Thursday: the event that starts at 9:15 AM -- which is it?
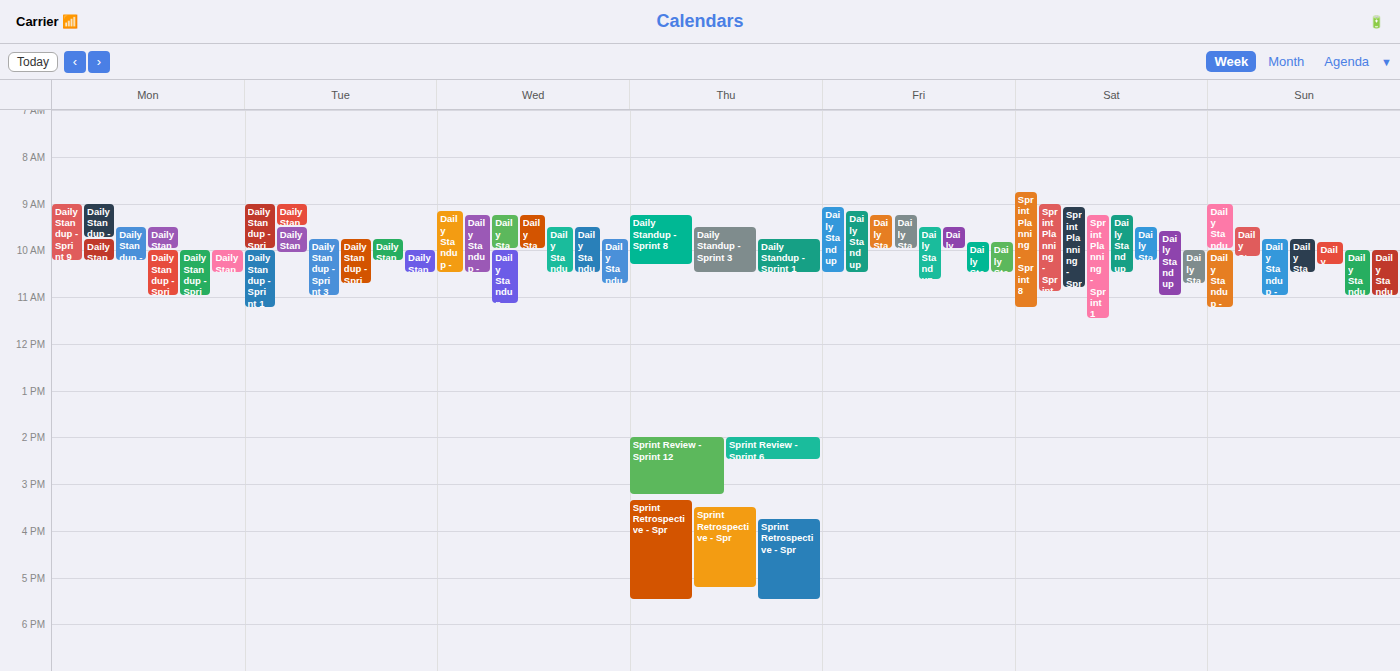
"Daily Standup - Sprint 8"